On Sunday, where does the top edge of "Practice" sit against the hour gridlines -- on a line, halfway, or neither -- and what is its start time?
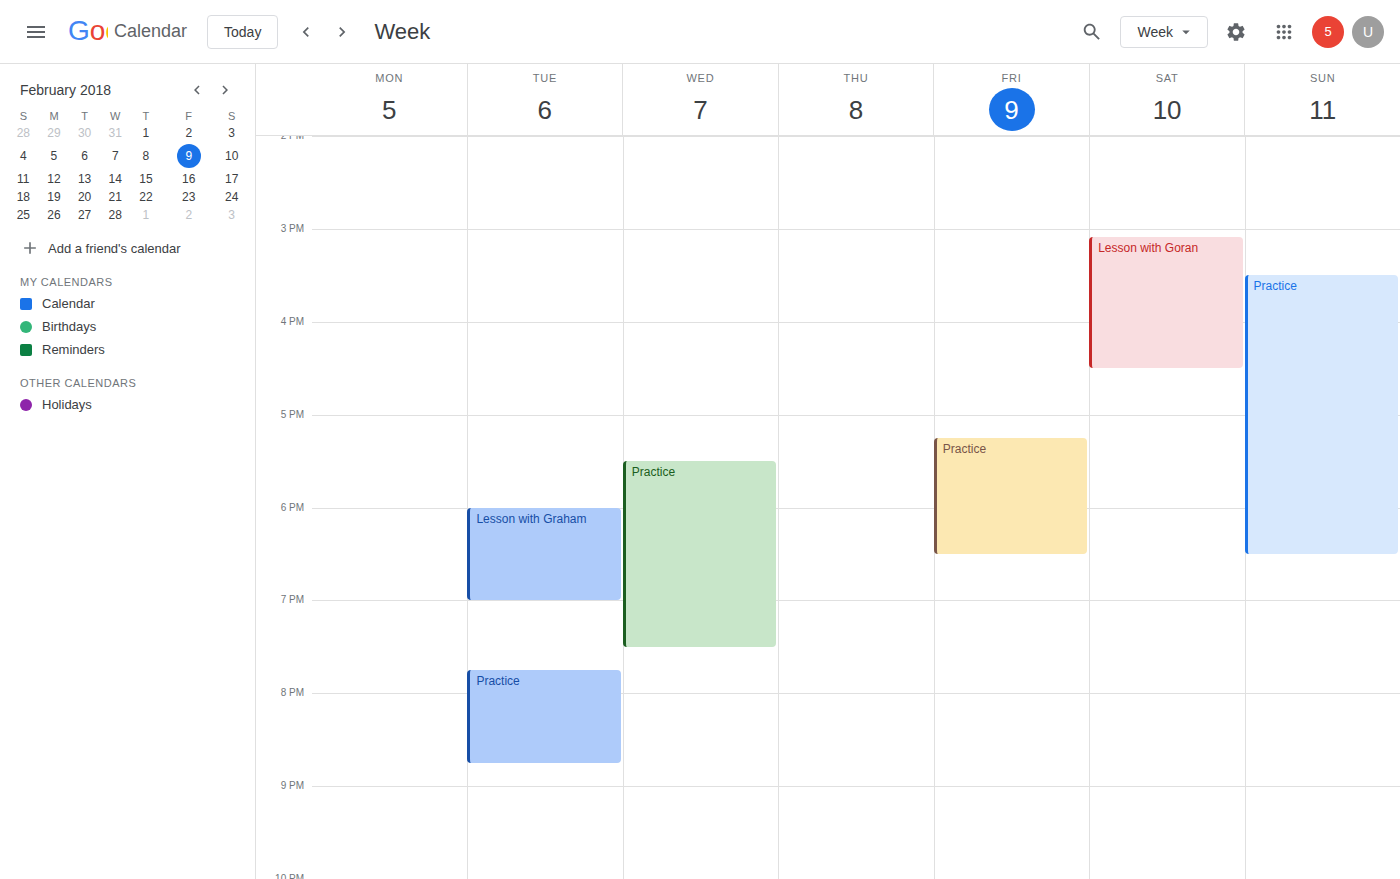
3:30 PM -- halfway between the 3 PM and 4 PM lines.